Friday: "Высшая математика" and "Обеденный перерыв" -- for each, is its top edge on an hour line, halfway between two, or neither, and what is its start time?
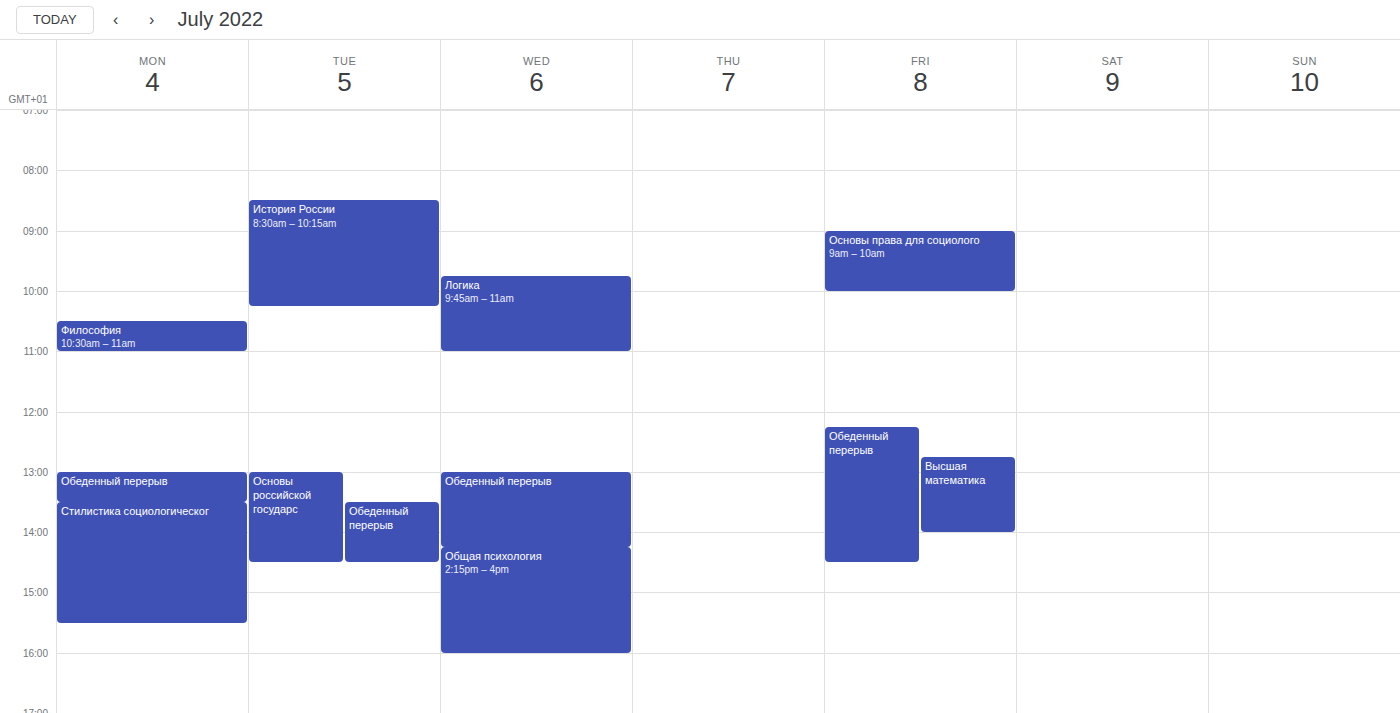
"Высшая математика": 12:45 PM, neither: three quarters of the way from the 12 PM line to the 1 PM line. "Обеденный перерыв": 12:15 PM, neither: a quarter of the way from the 12 PM line to the 1 PM line.